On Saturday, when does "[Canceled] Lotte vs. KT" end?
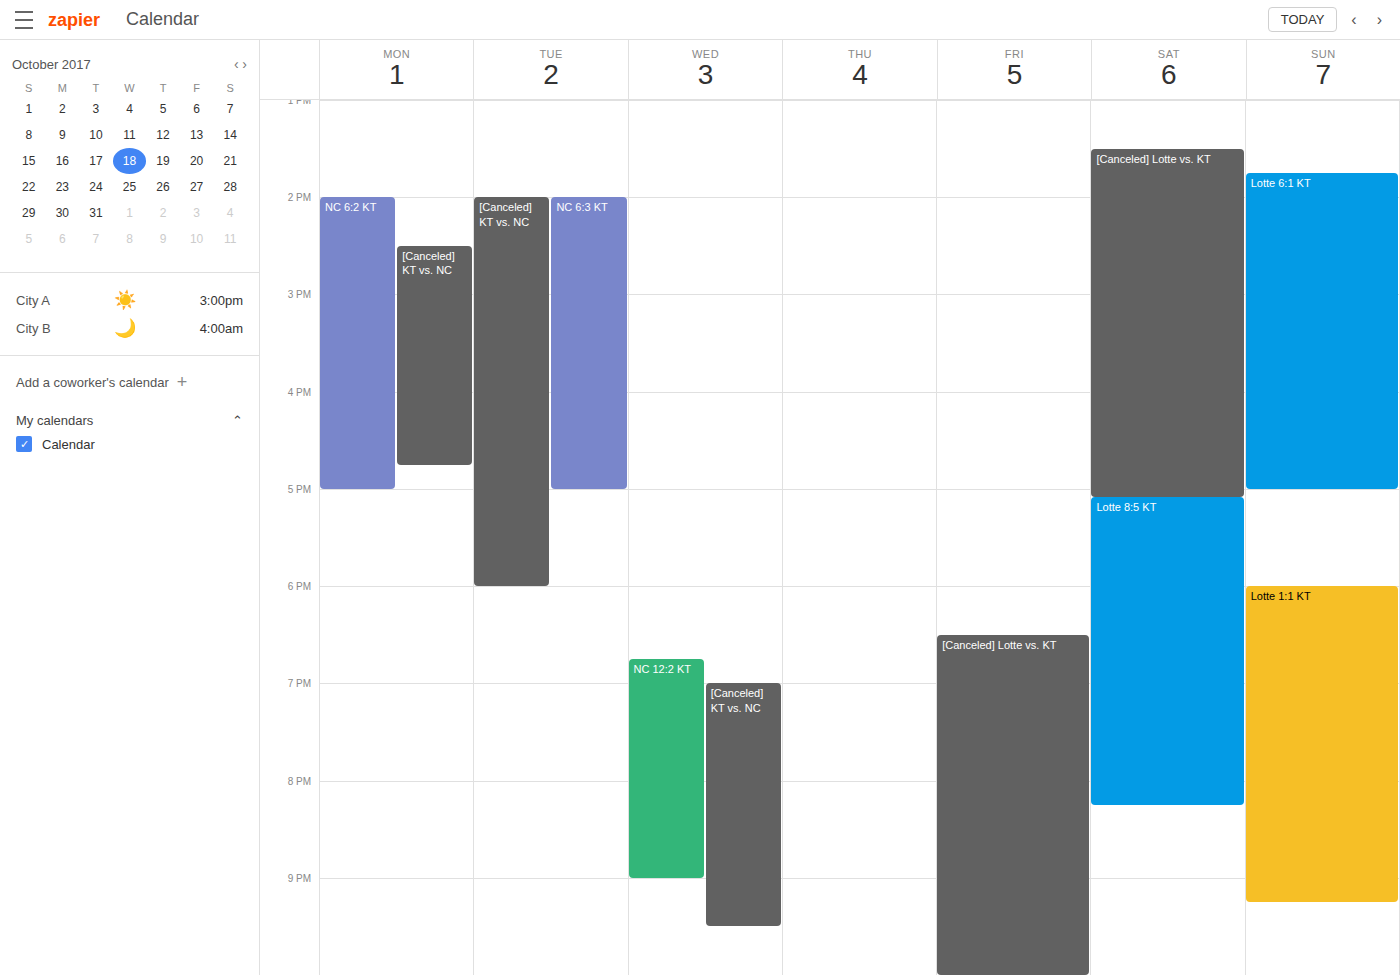
5:05 PM